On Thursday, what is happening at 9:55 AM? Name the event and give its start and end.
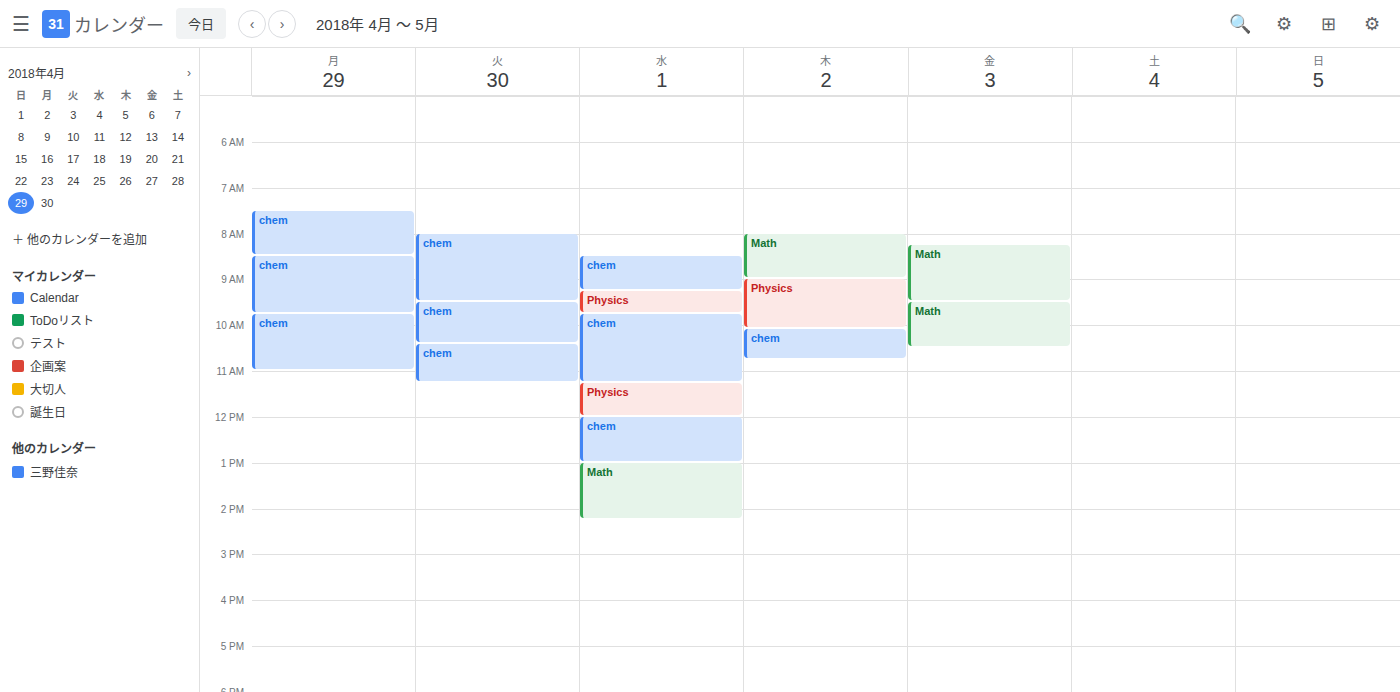
"Physics", 9:00 AM to 10:05 AM